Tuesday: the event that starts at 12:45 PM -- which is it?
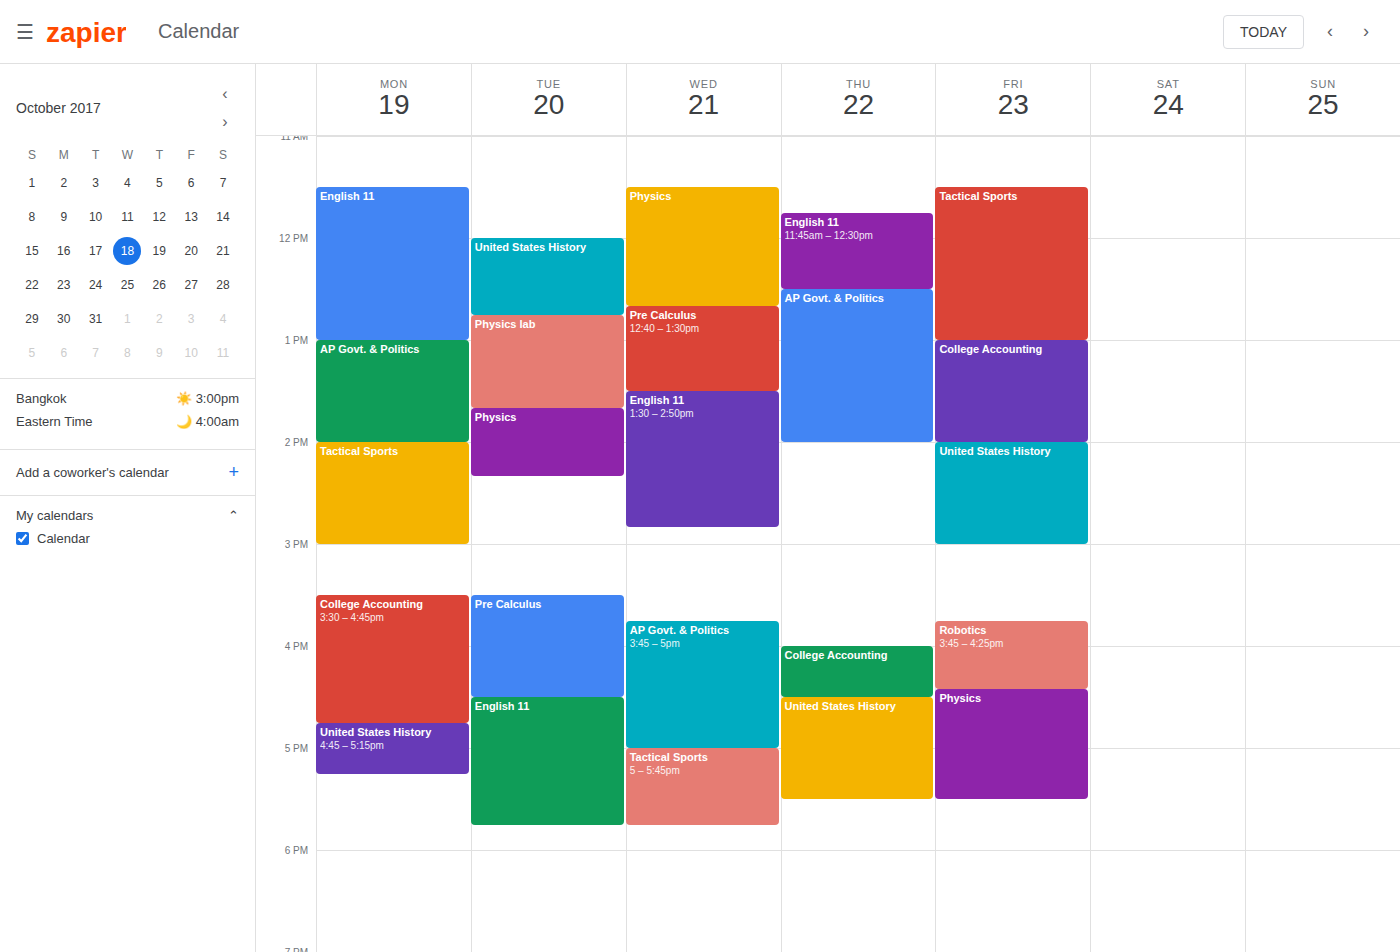
"Physics lab"